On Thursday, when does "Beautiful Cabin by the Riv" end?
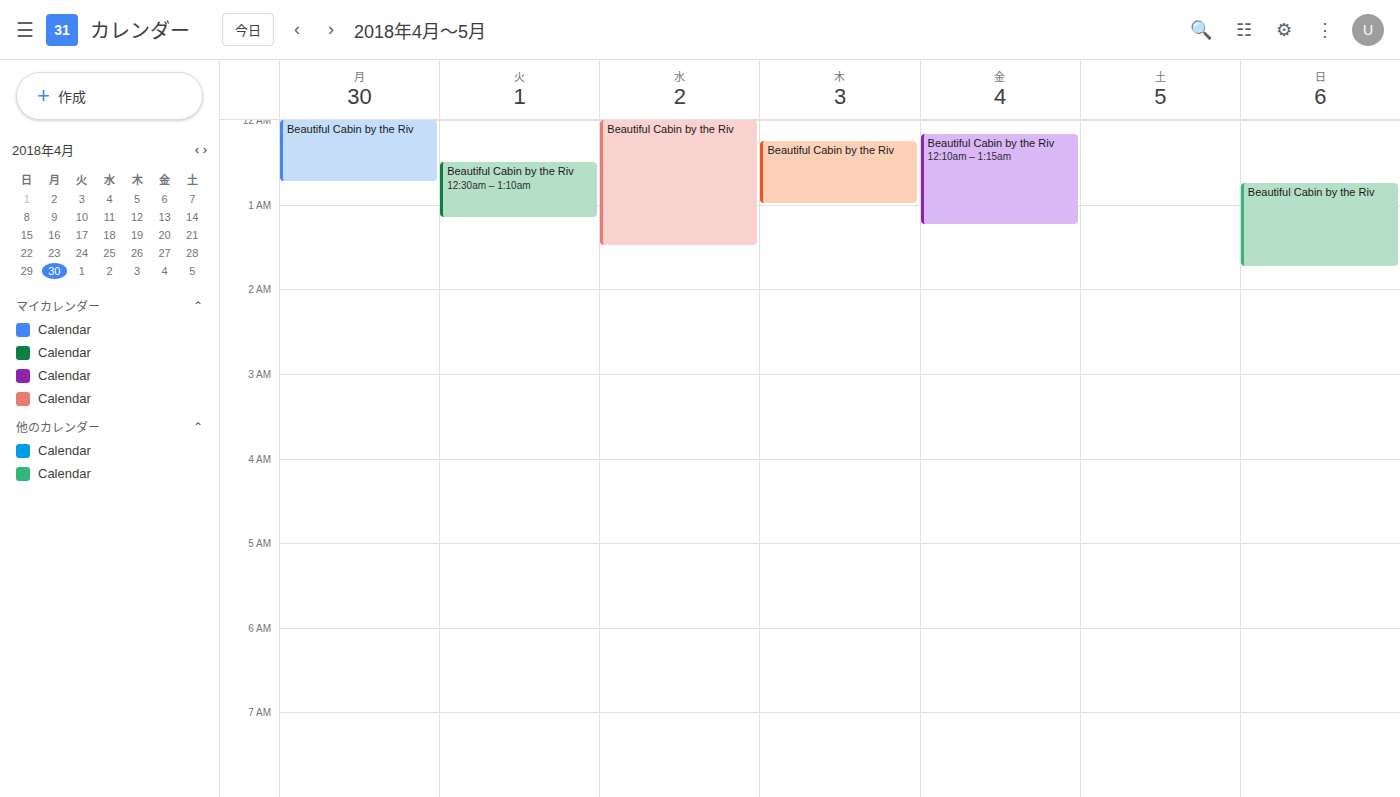
1:00 AM